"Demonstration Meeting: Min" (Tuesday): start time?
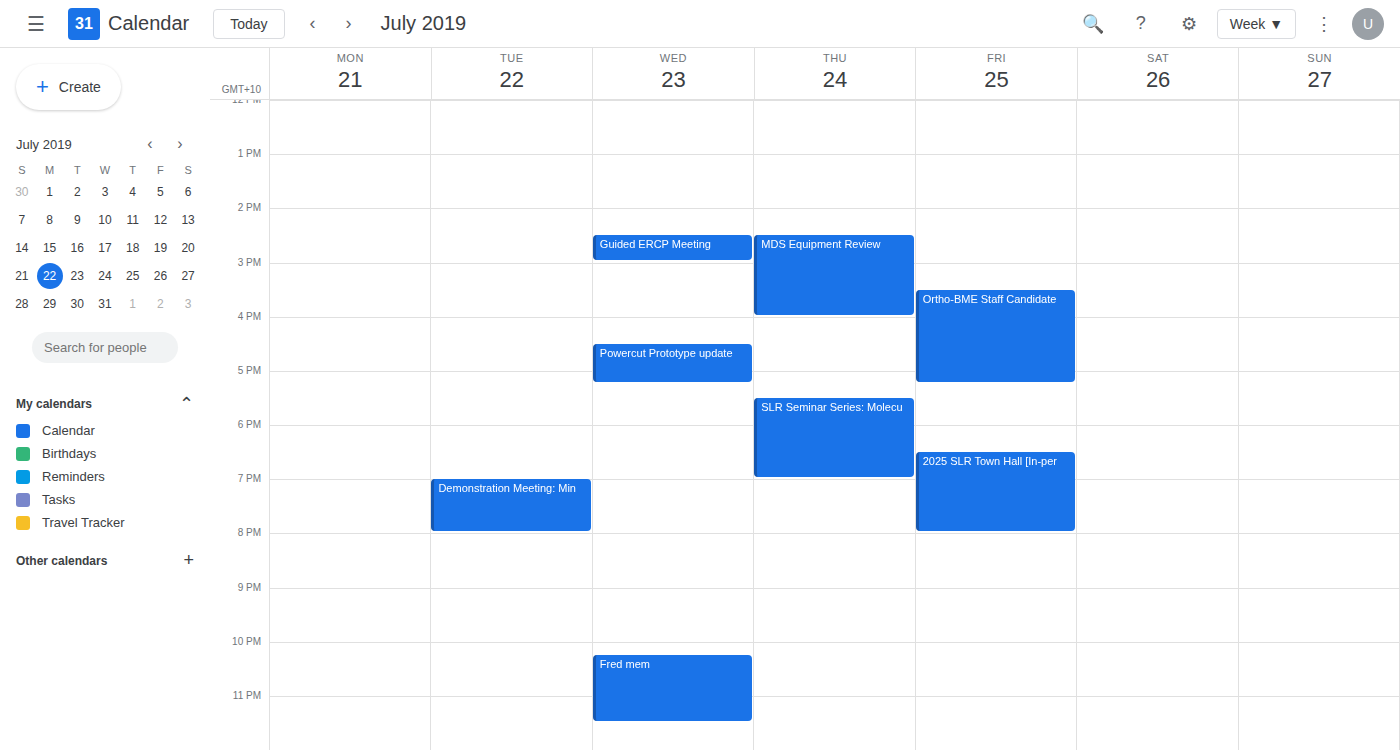
19:00